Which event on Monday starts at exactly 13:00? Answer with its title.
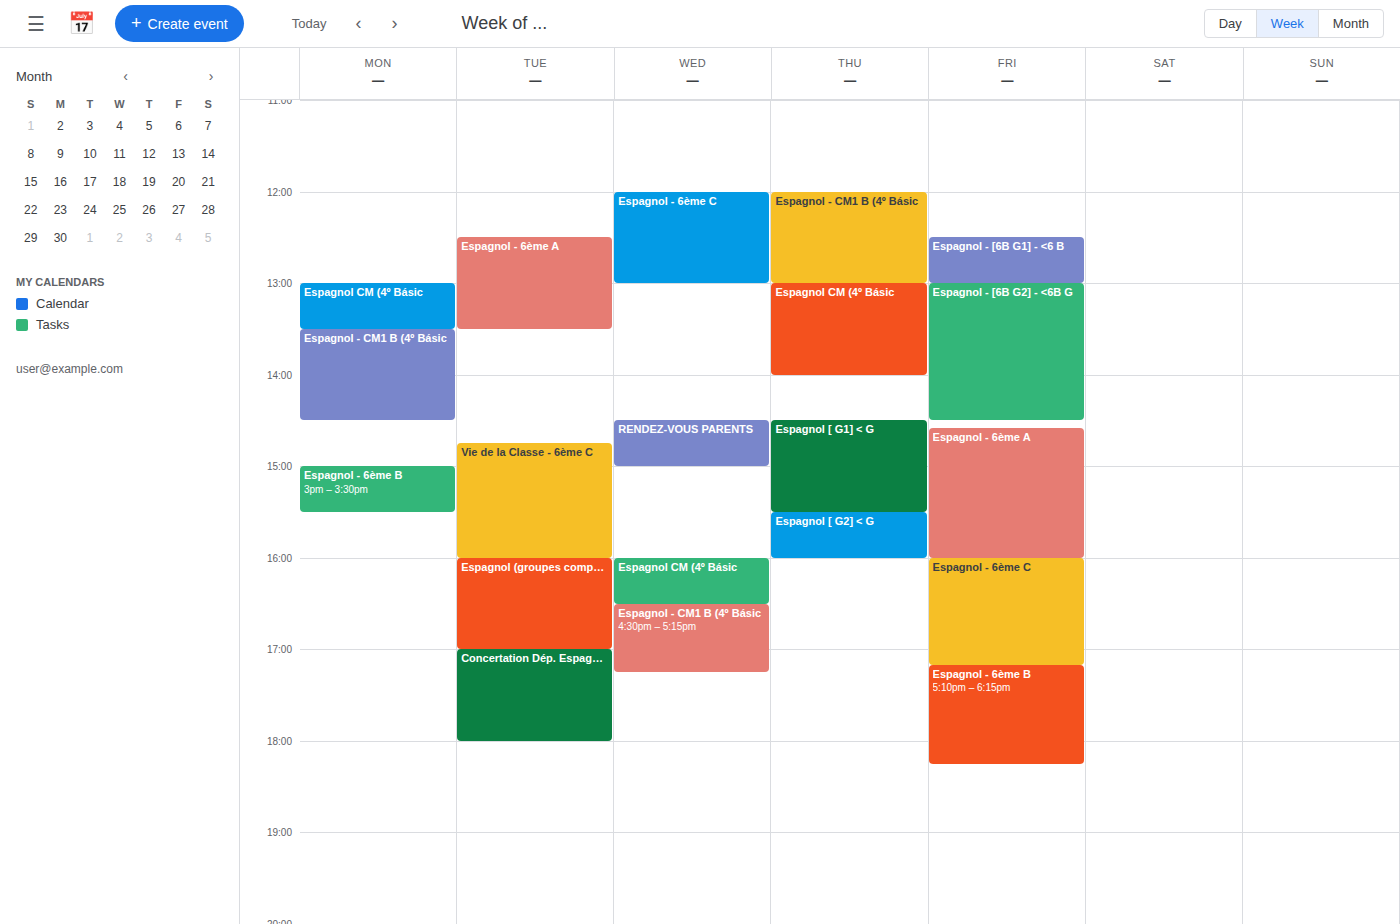
"Espagnol CM (4º Básic"